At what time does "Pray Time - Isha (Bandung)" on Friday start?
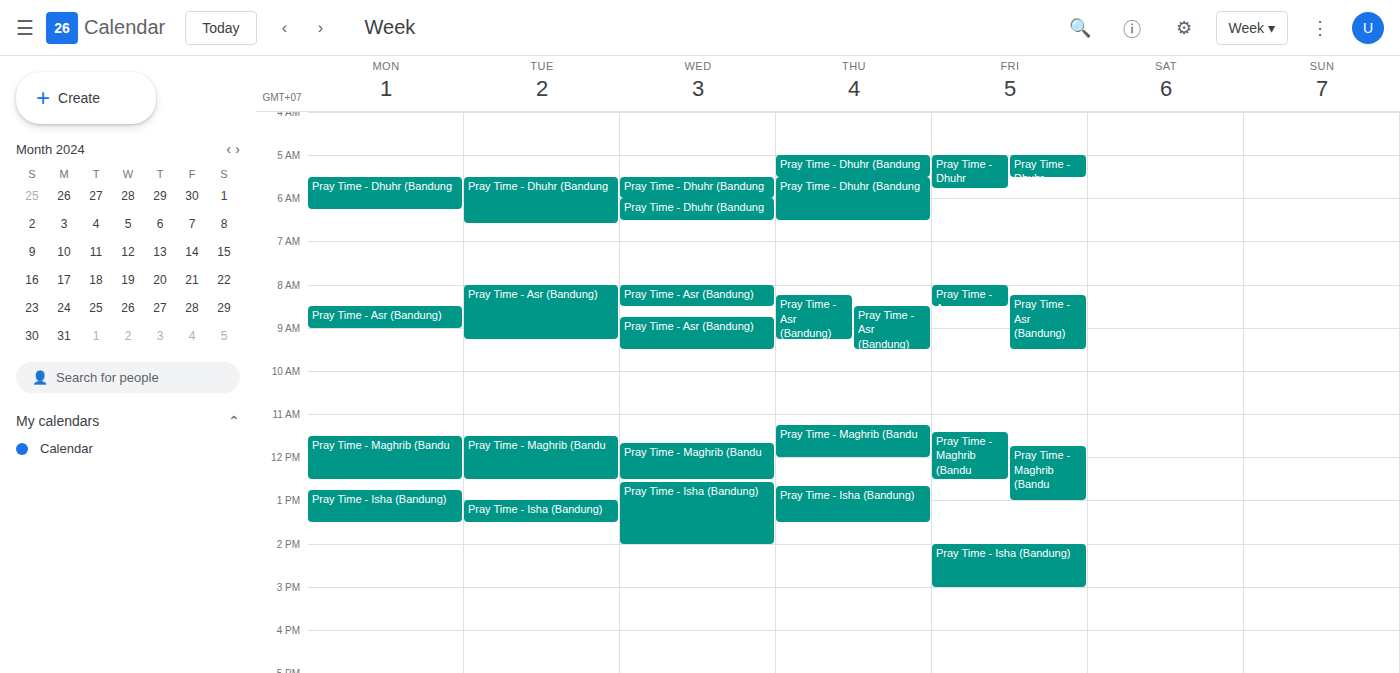
14:00